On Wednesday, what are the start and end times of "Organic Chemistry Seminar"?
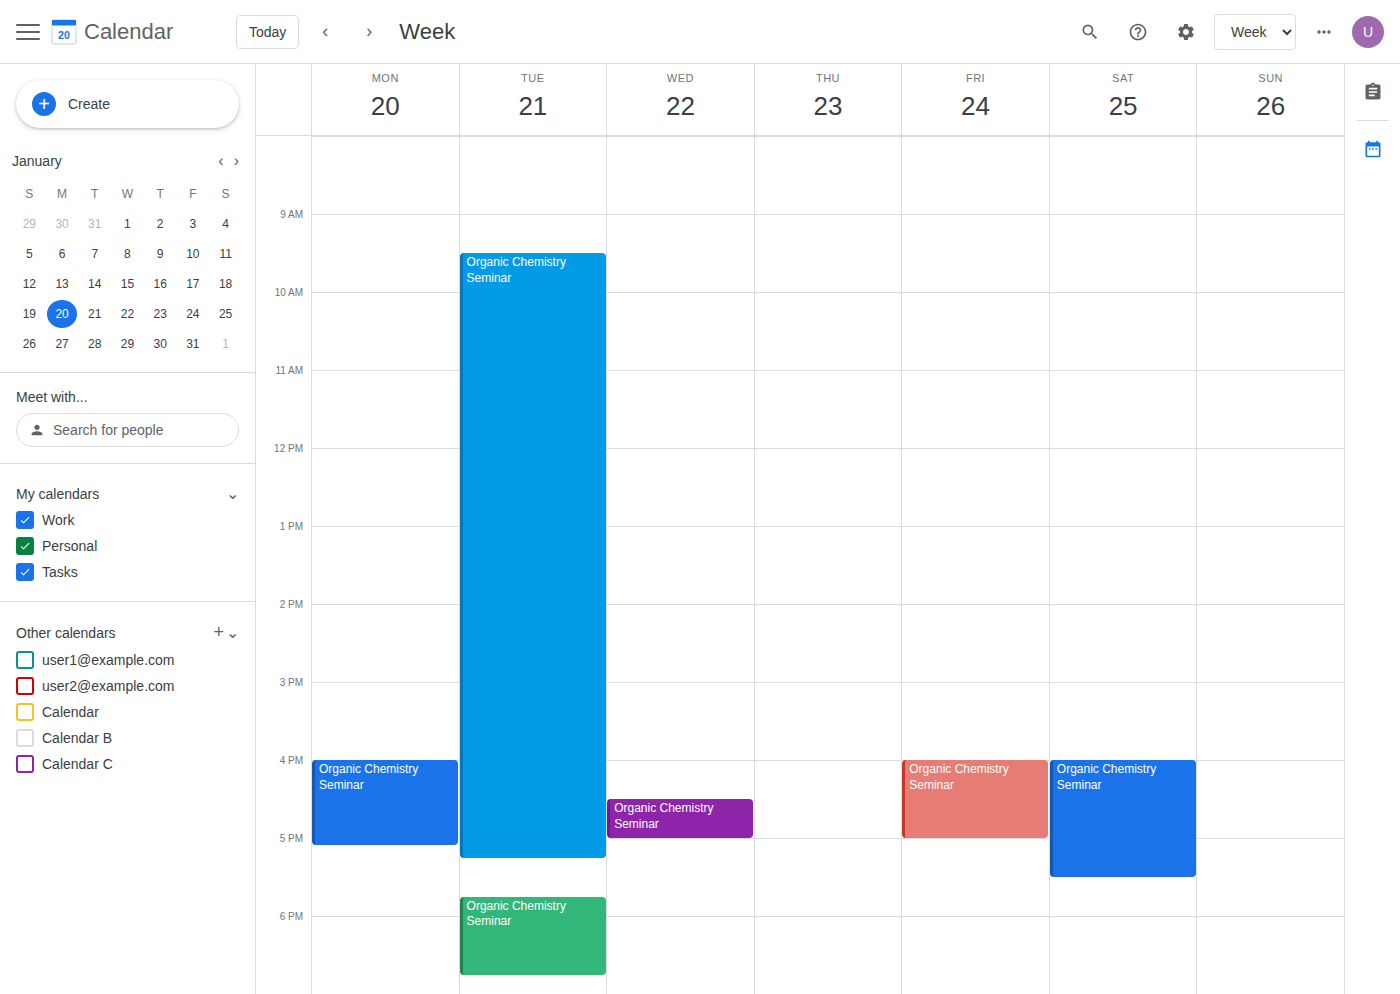
4:30 PM to 5:00 PM